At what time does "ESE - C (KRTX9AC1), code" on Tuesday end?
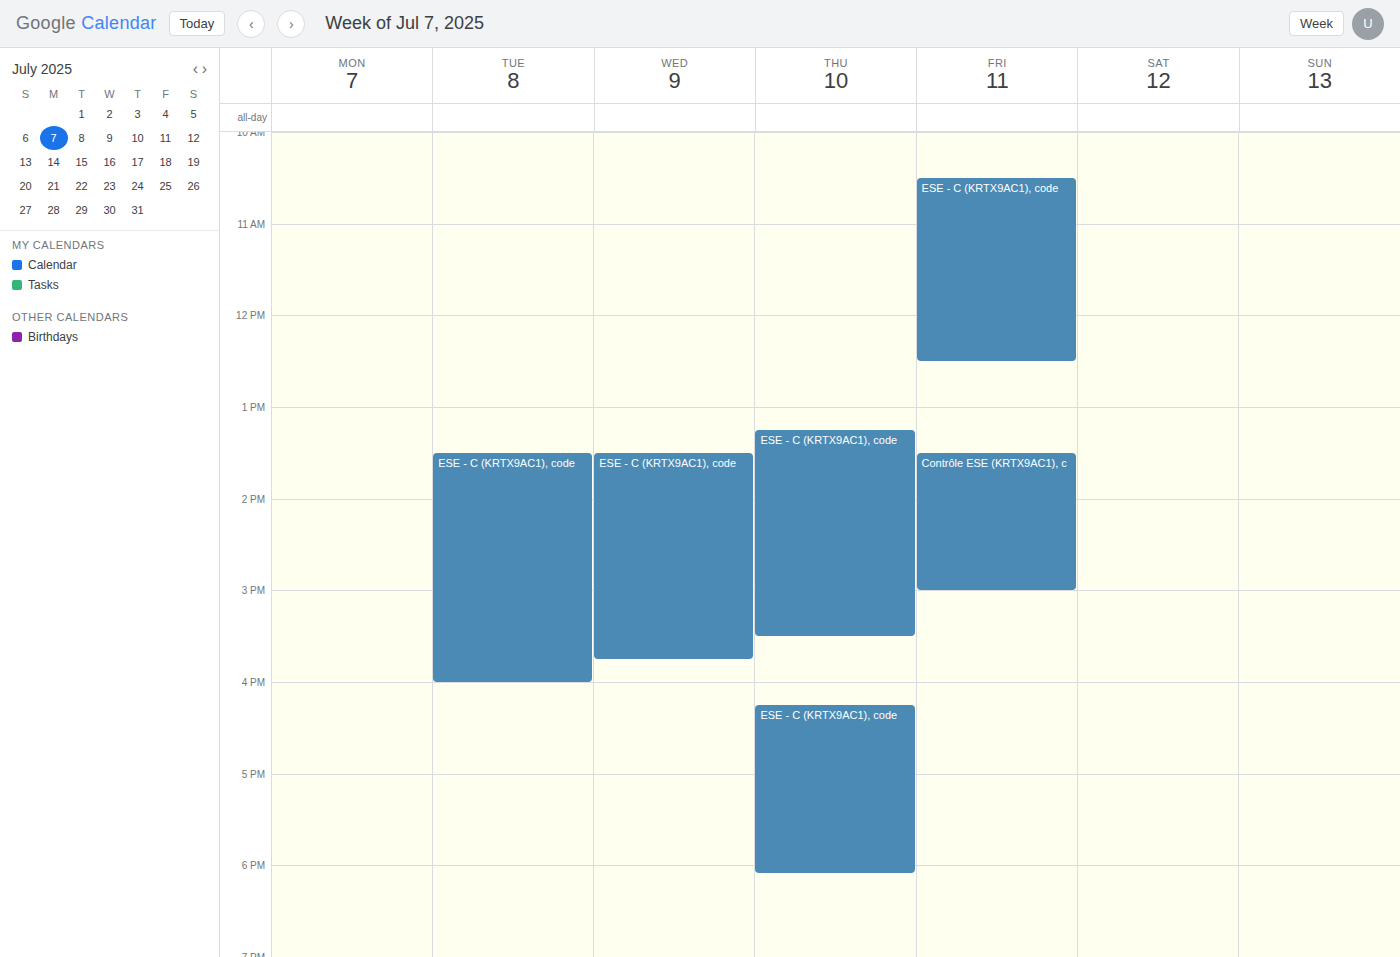
4:00 PM